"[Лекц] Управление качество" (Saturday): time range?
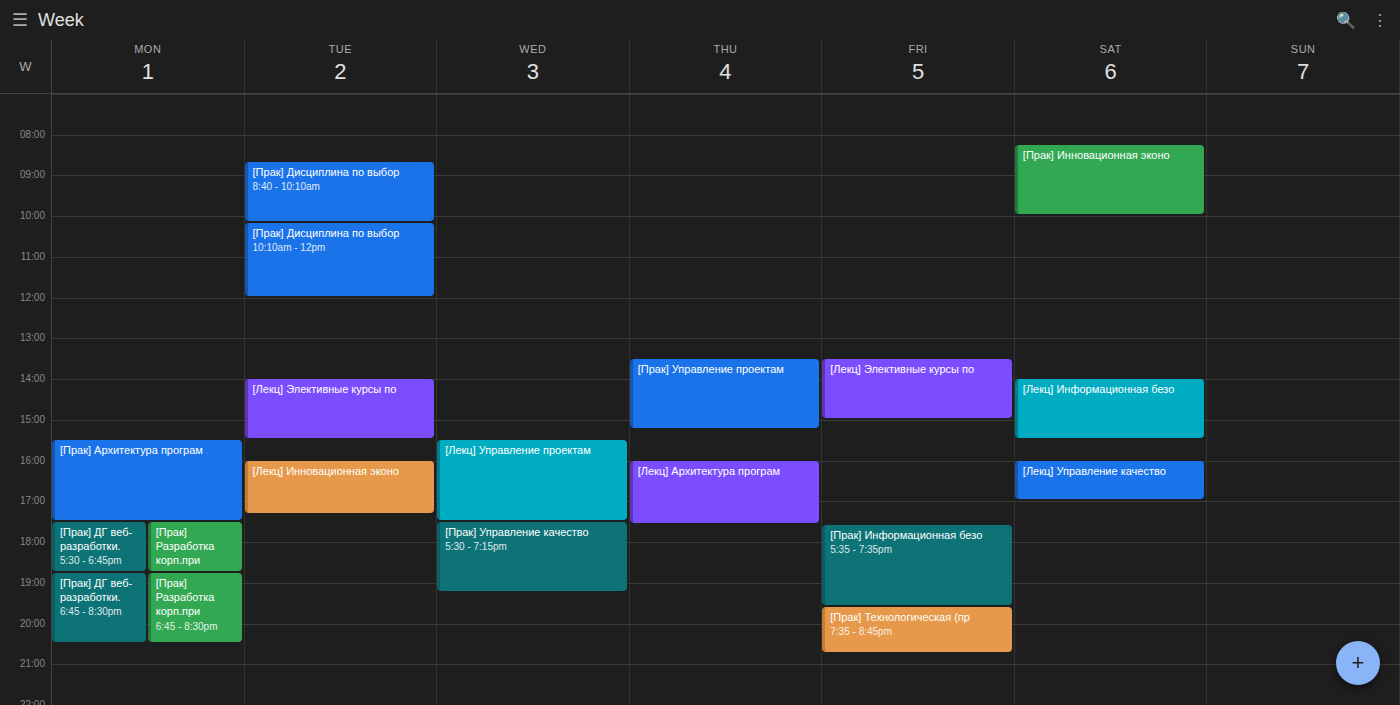
4:00 PM to 5:00 PM